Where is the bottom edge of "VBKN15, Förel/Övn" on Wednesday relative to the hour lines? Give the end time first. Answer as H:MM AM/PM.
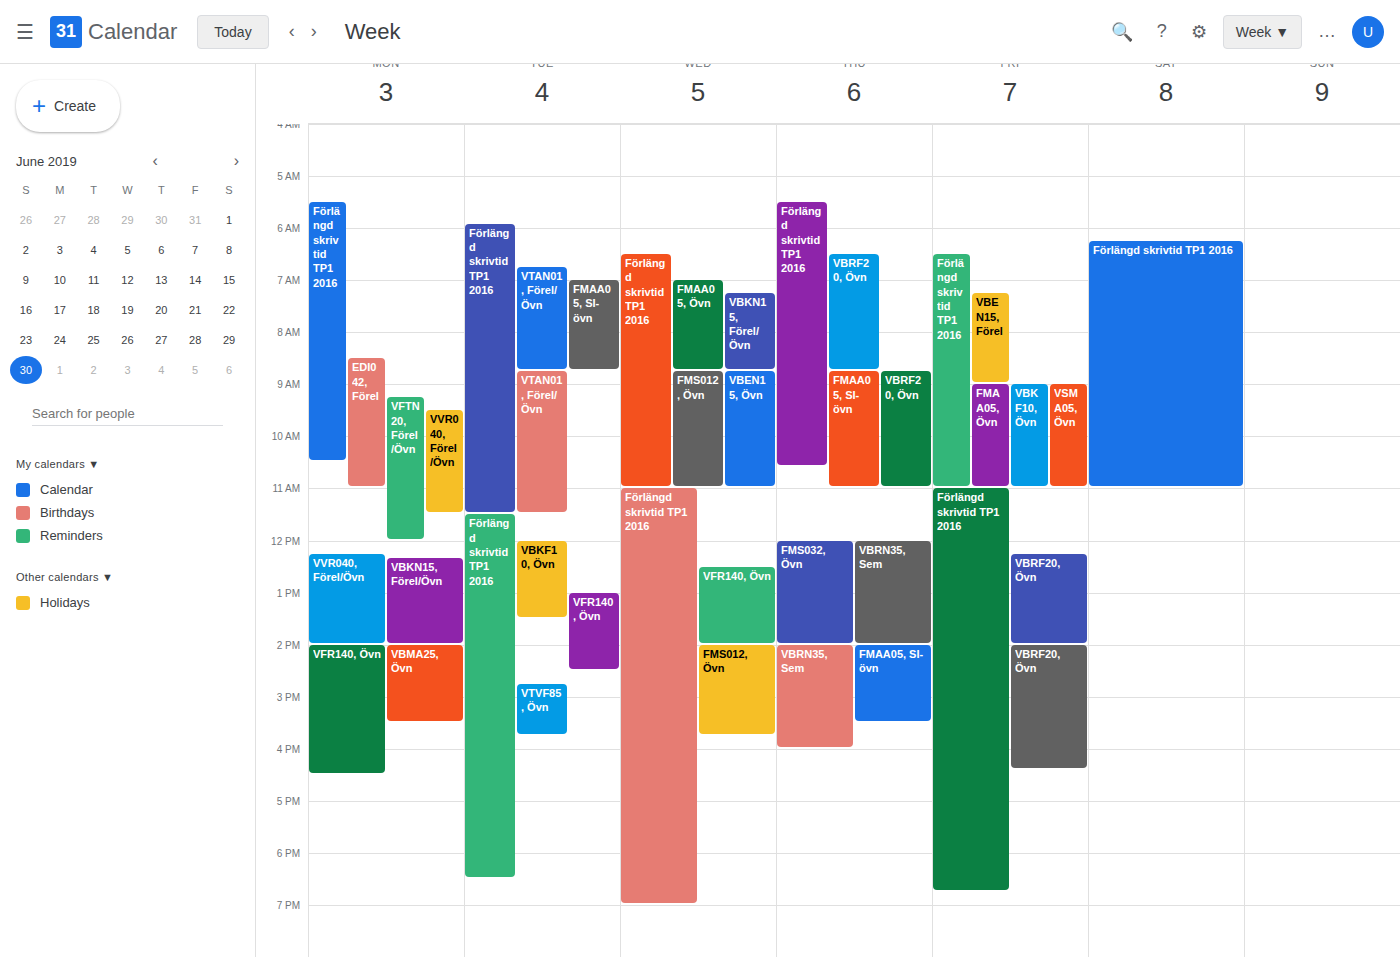
8:45 AM -- neither: three quarters of the way from the 8 AM line to the 9 AM line.